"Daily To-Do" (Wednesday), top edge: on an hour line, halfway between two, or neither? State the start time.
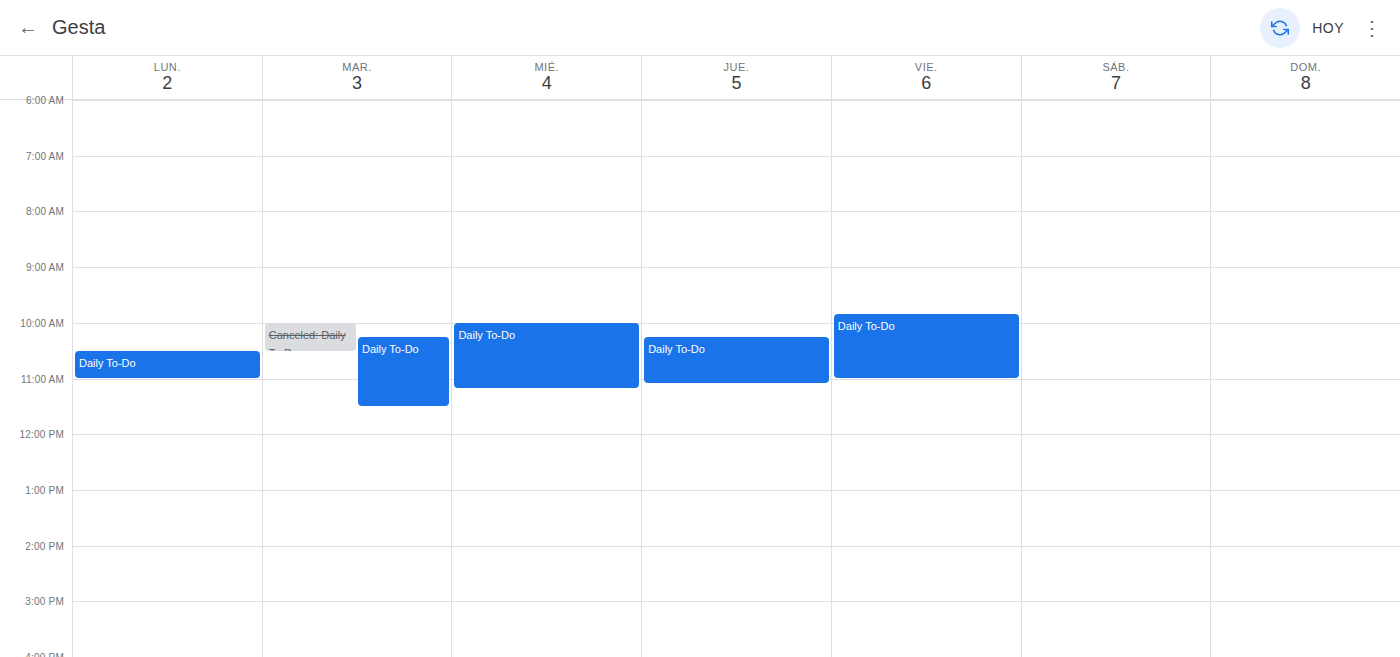
10:00 AM -- exactly on the 10 AM line.